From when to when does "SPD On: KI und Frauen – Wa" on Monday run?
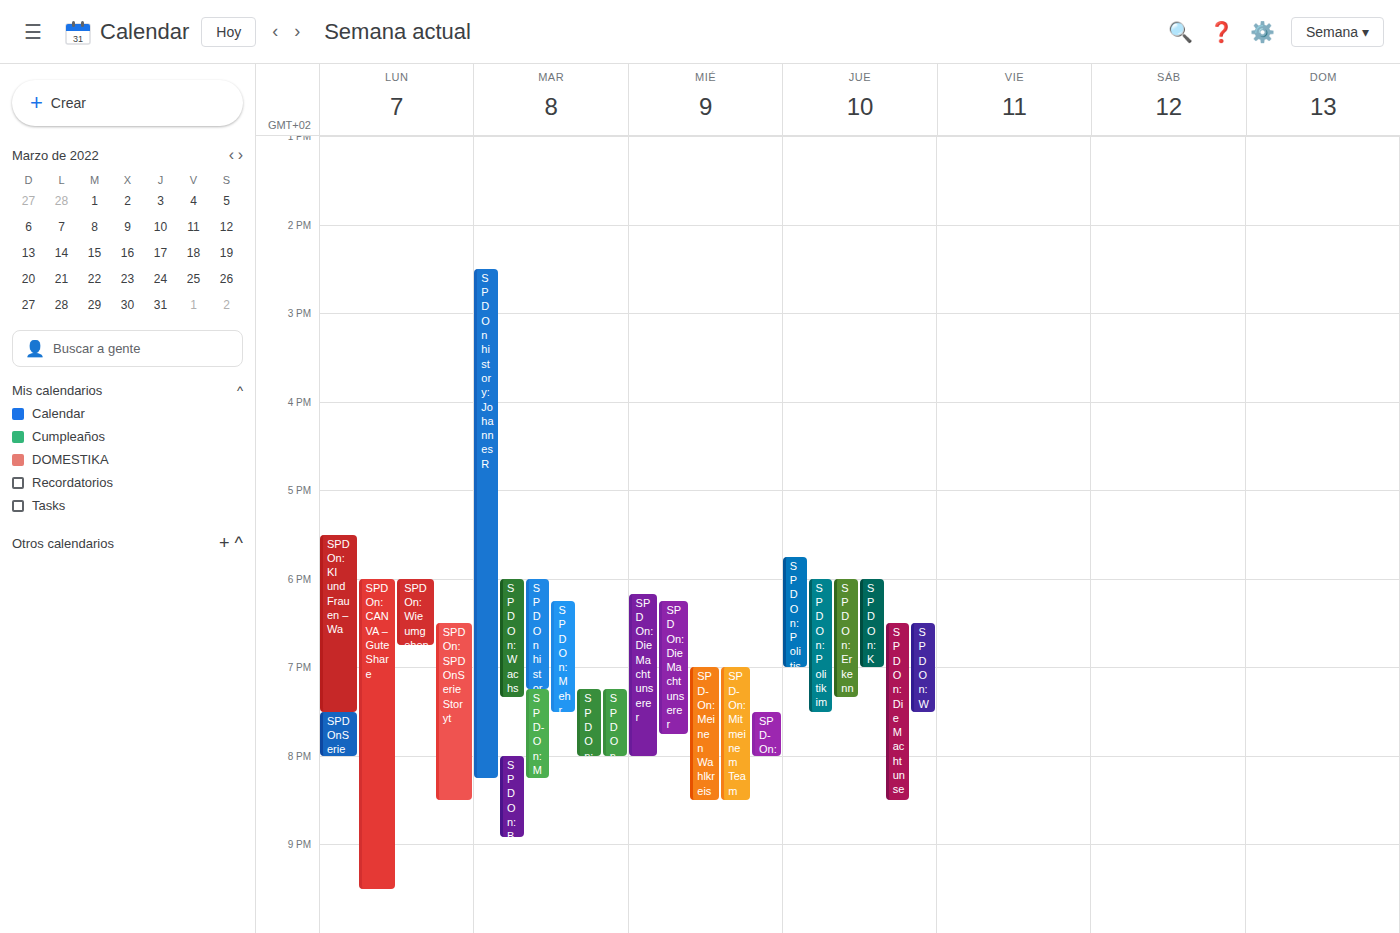
5:30 PM to 7:30 PM